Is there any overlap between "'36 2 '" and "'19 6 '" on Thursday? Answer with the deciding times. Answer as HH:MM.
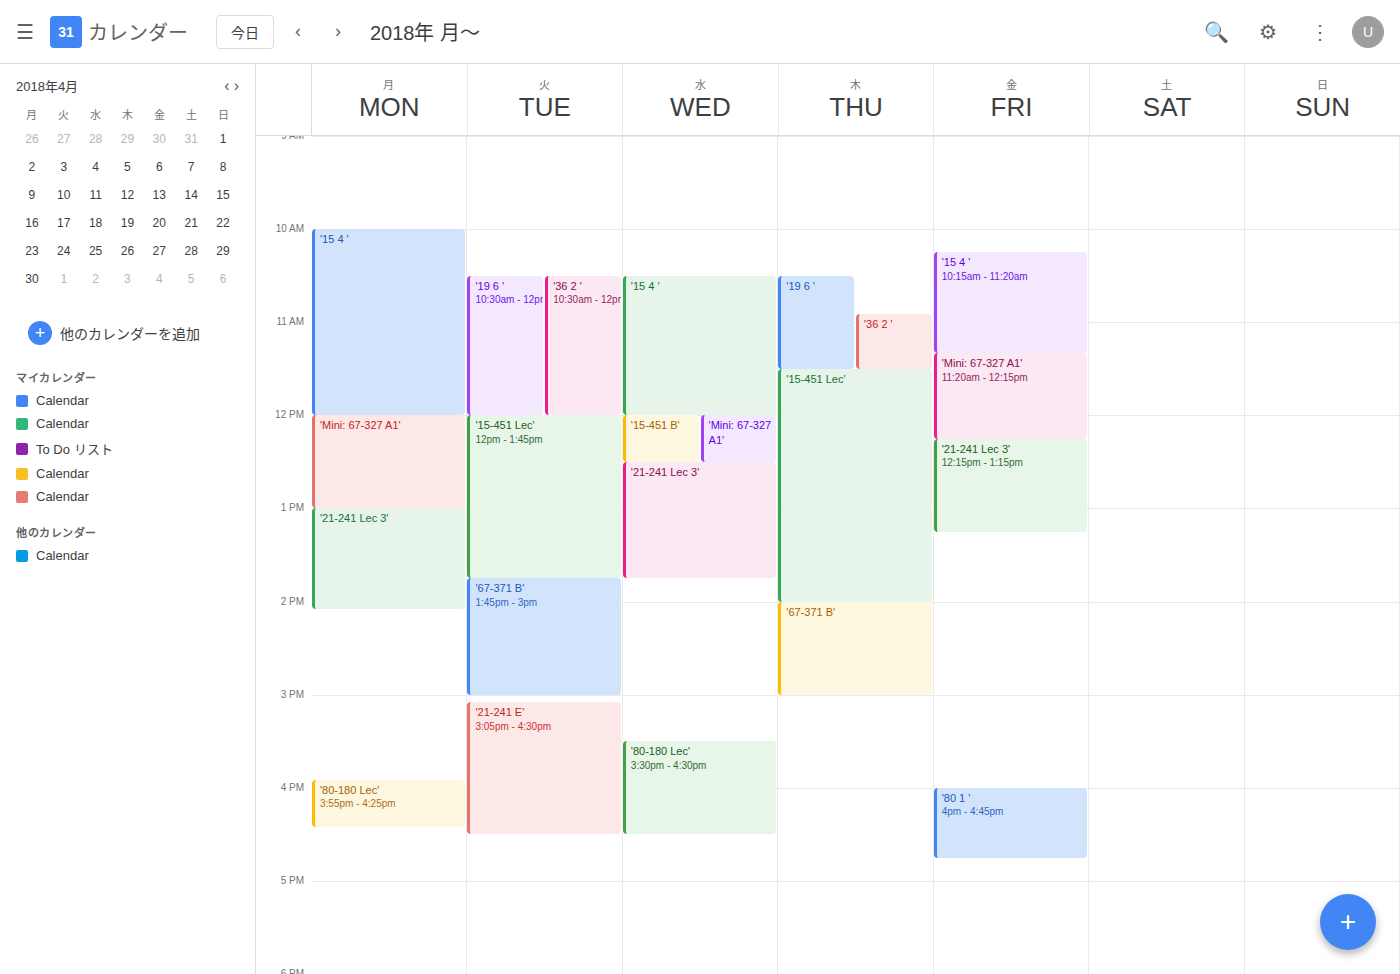
"'36 2 '" starts at 10:55, before "'19 6 '" ends at 11:30 -- they overlap.